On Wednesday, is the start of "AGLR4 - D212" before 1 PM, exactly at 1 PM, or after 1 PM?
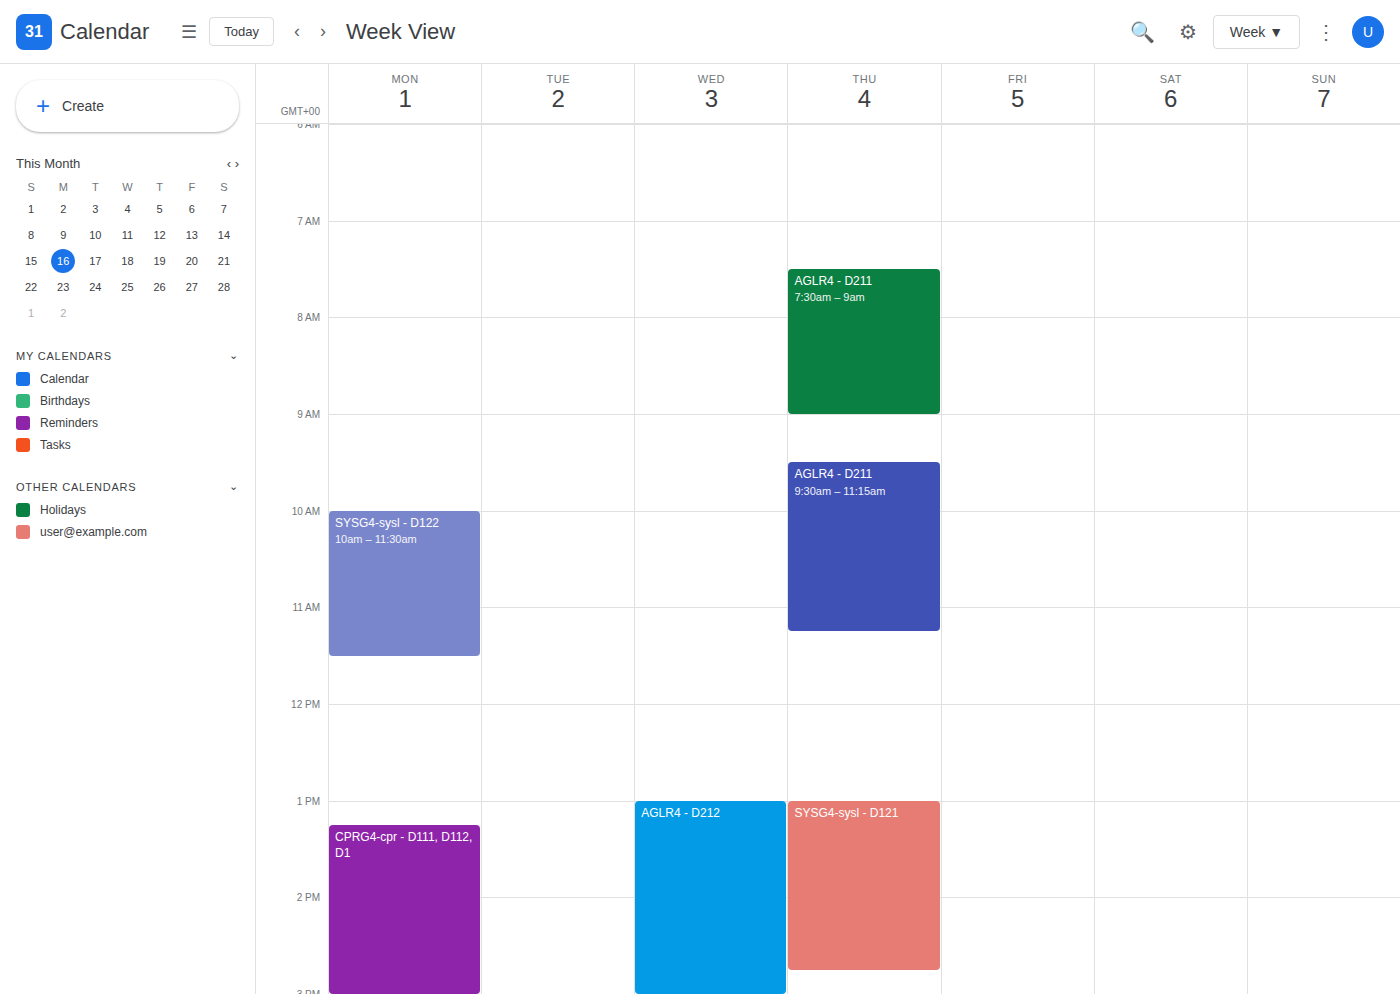
1:00 PM -- exactly at 1 PM, on the 1 PM line.